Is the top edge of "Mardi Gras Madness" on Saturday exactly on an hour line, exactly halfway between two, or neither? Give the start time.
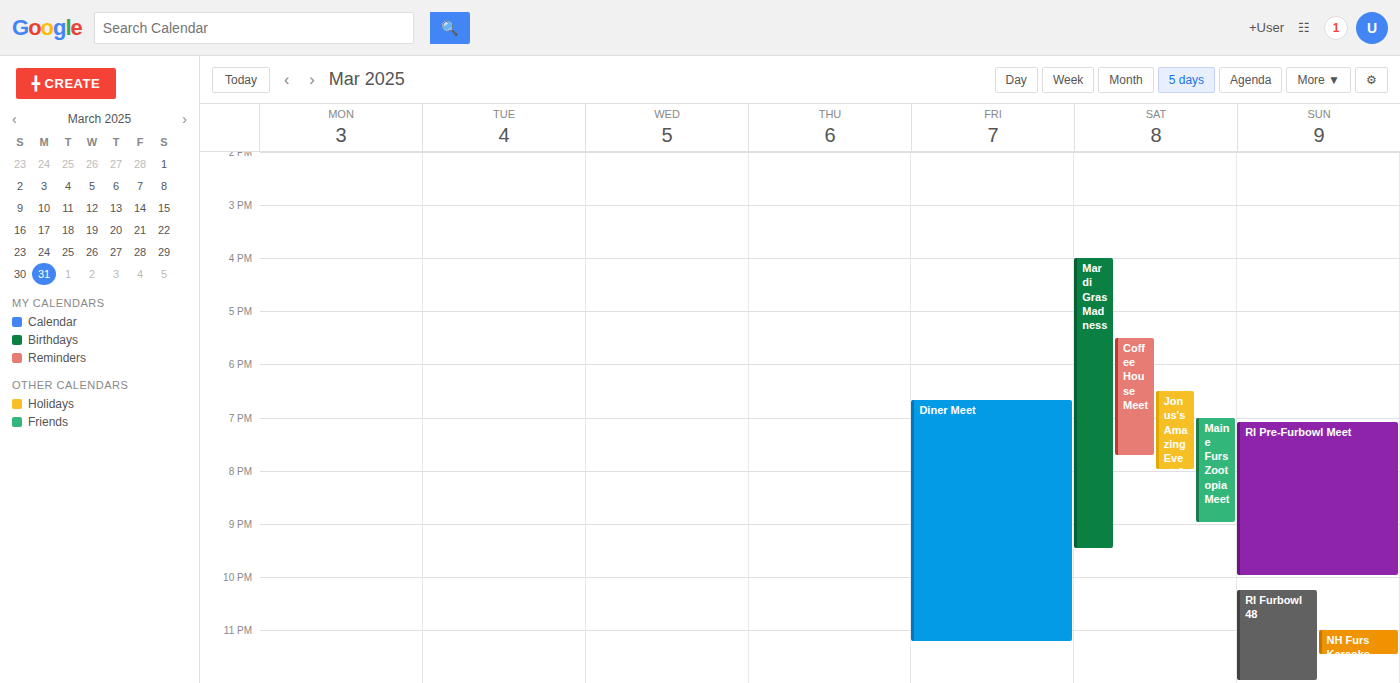
16:00 -- exactly on the 16:00 line.